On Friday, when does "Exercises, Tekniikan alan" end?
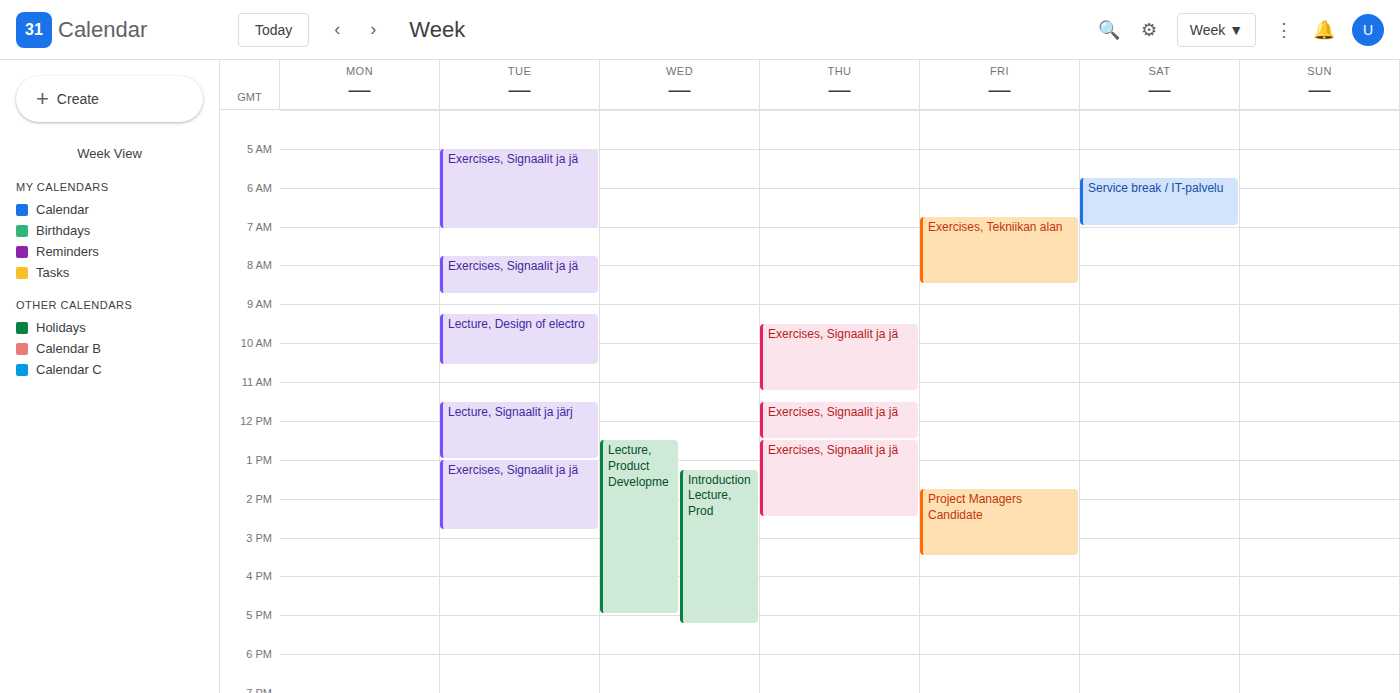
8:30 AM